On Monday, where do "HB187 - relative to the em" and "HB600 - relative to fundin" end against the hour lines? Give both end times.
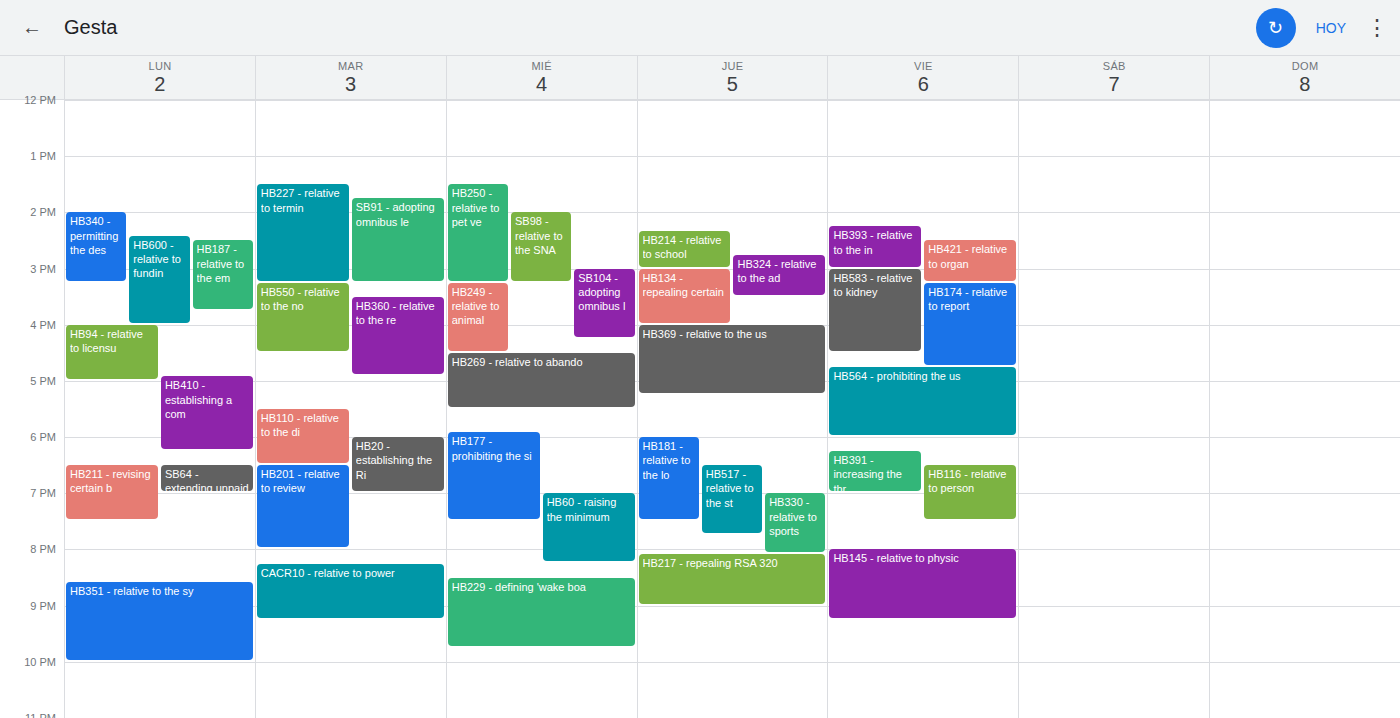
"HB187 - relative to the em": 3:45 PM, neither: three quarters of the way from the 3 PM line to the 4 PM line. "HB600 - relative to fundin": 4:00 PM, exactly on the 4 PM line.